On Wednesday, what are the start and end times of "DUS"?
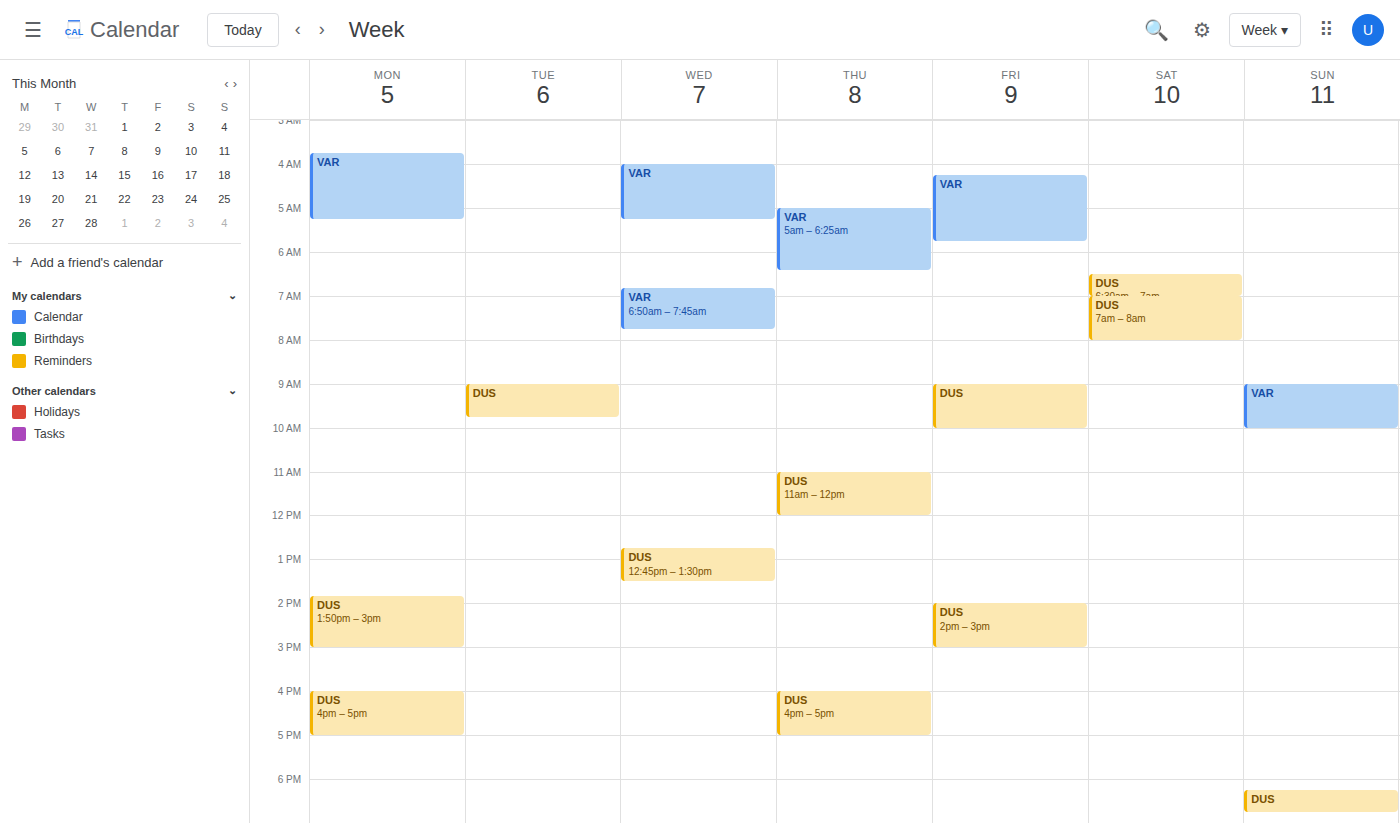
12:45 PM to 1:30 PM